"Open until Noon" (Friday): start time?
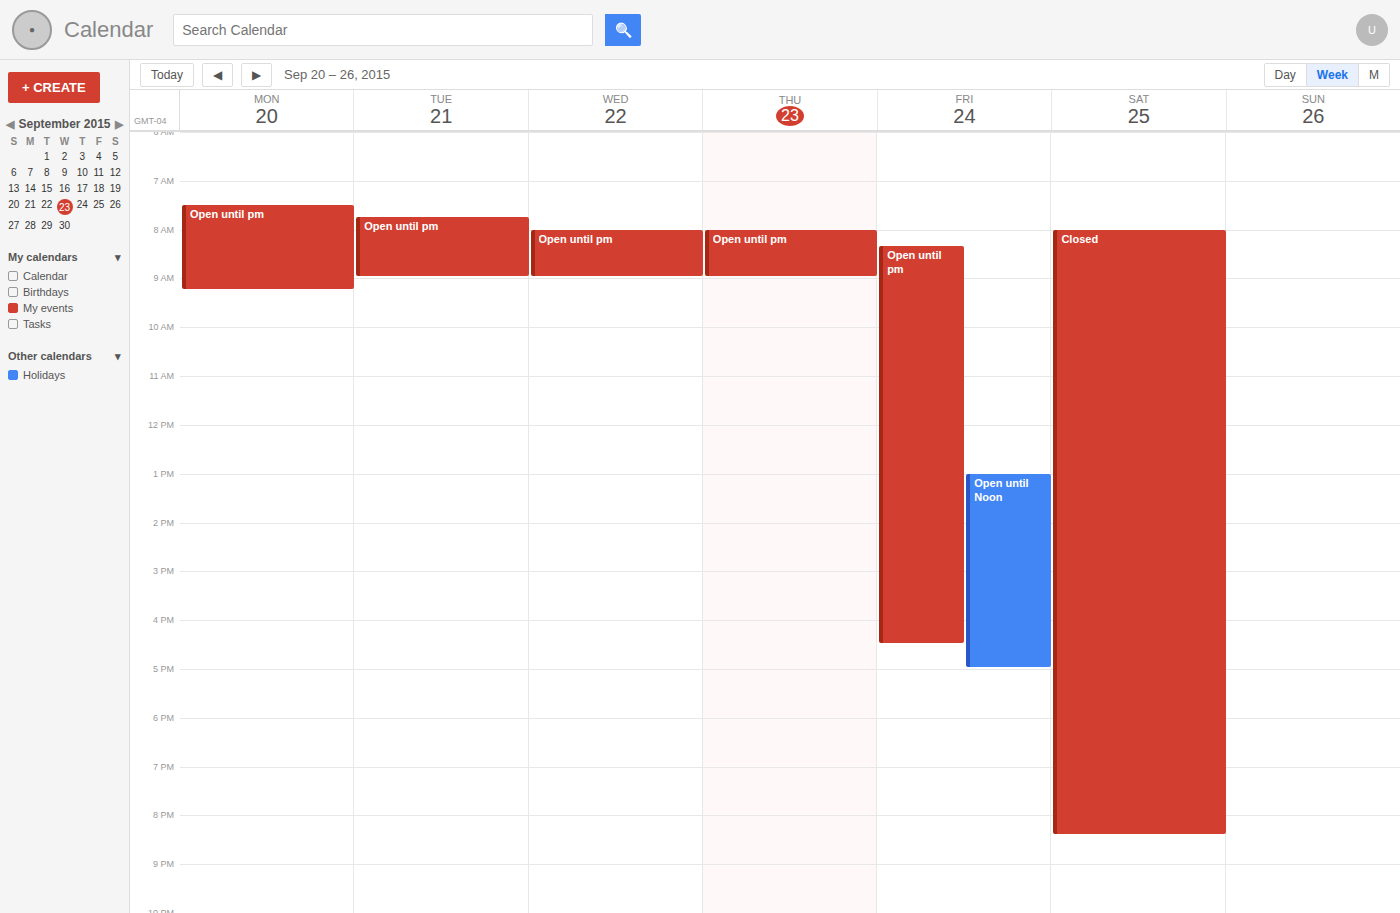
1:00 PM